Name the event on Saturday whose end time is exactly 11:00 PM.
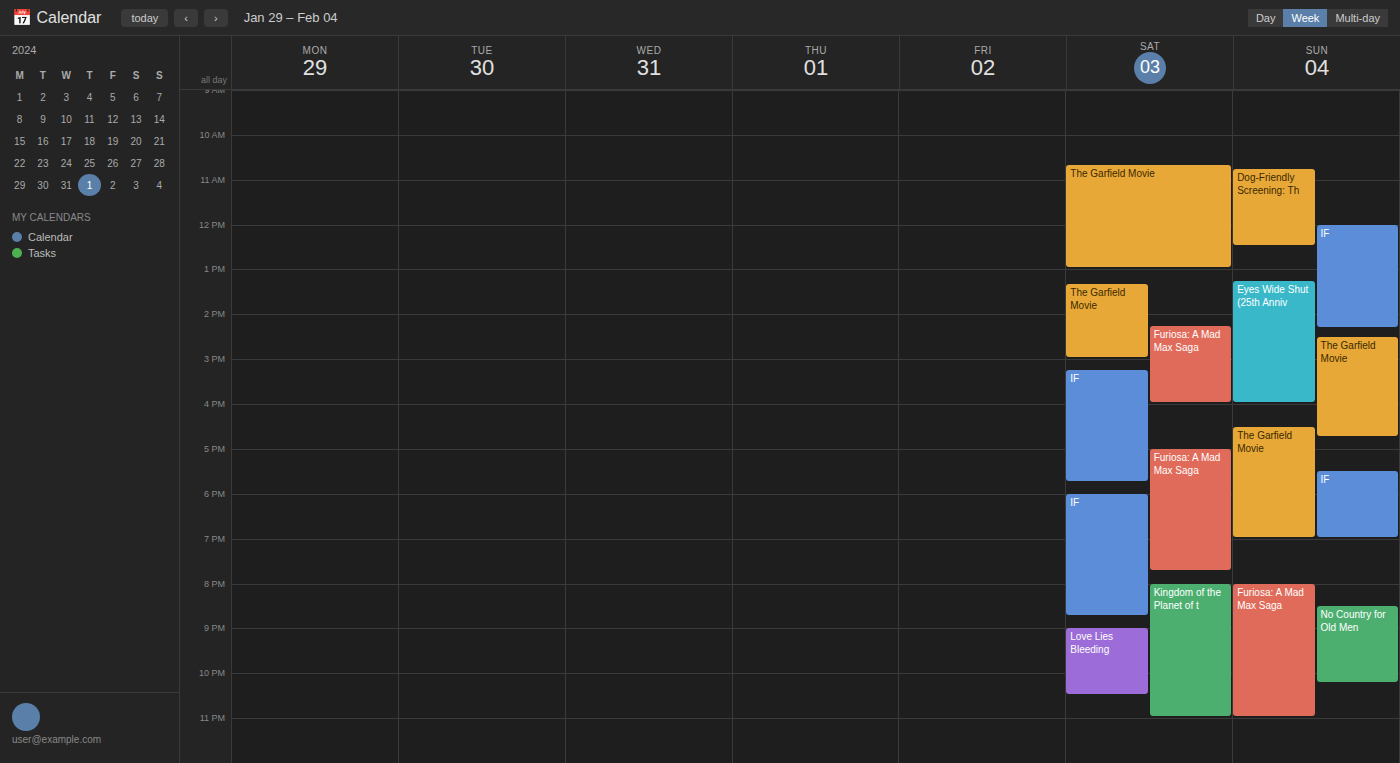
"Kingdom of the Planet of t"